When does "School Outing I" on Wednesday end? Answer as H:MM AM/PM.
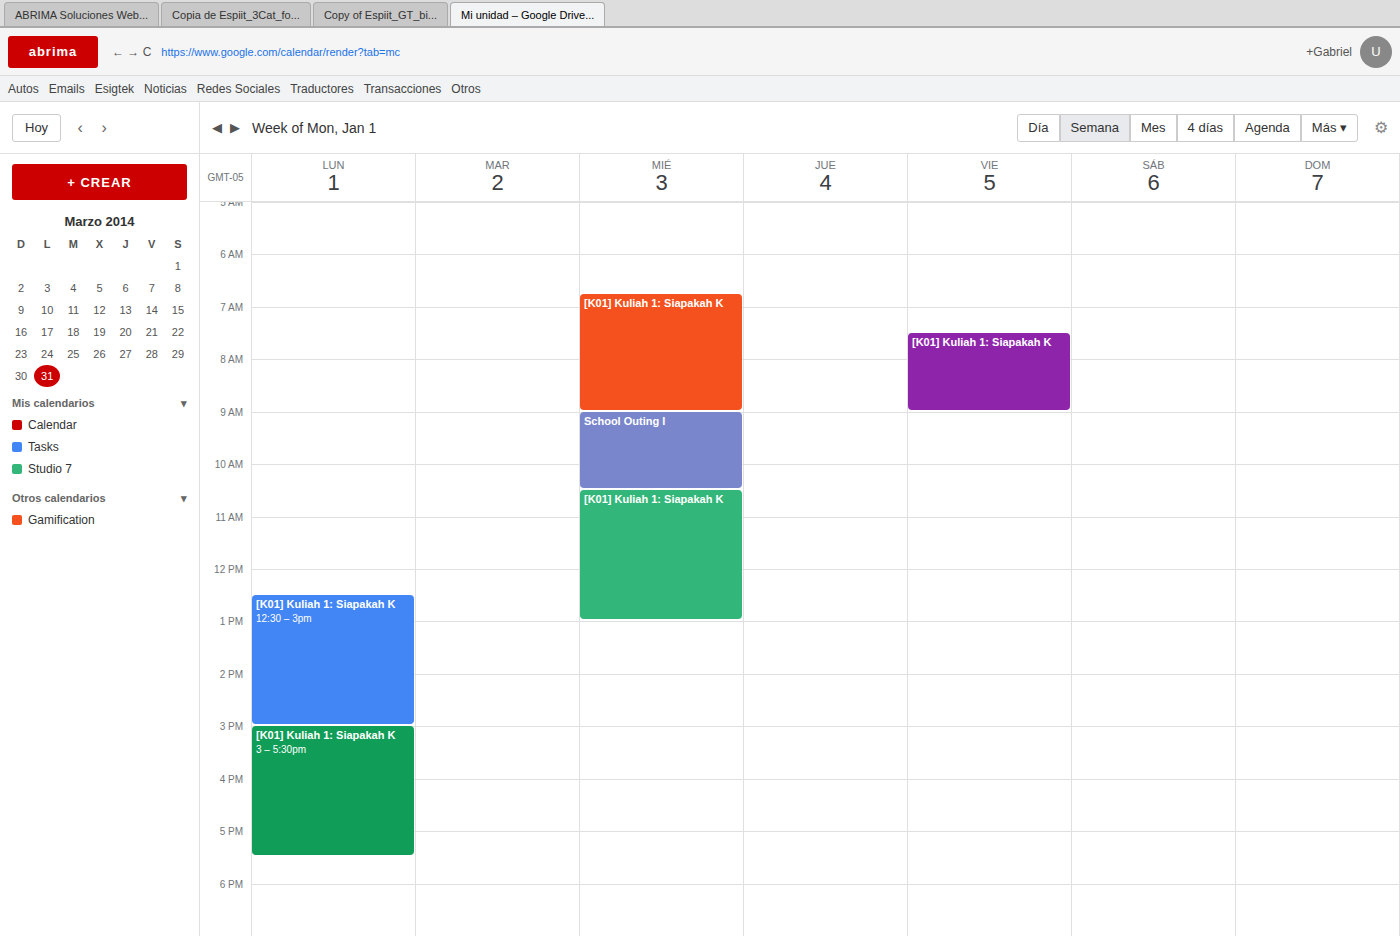
10:30 AM